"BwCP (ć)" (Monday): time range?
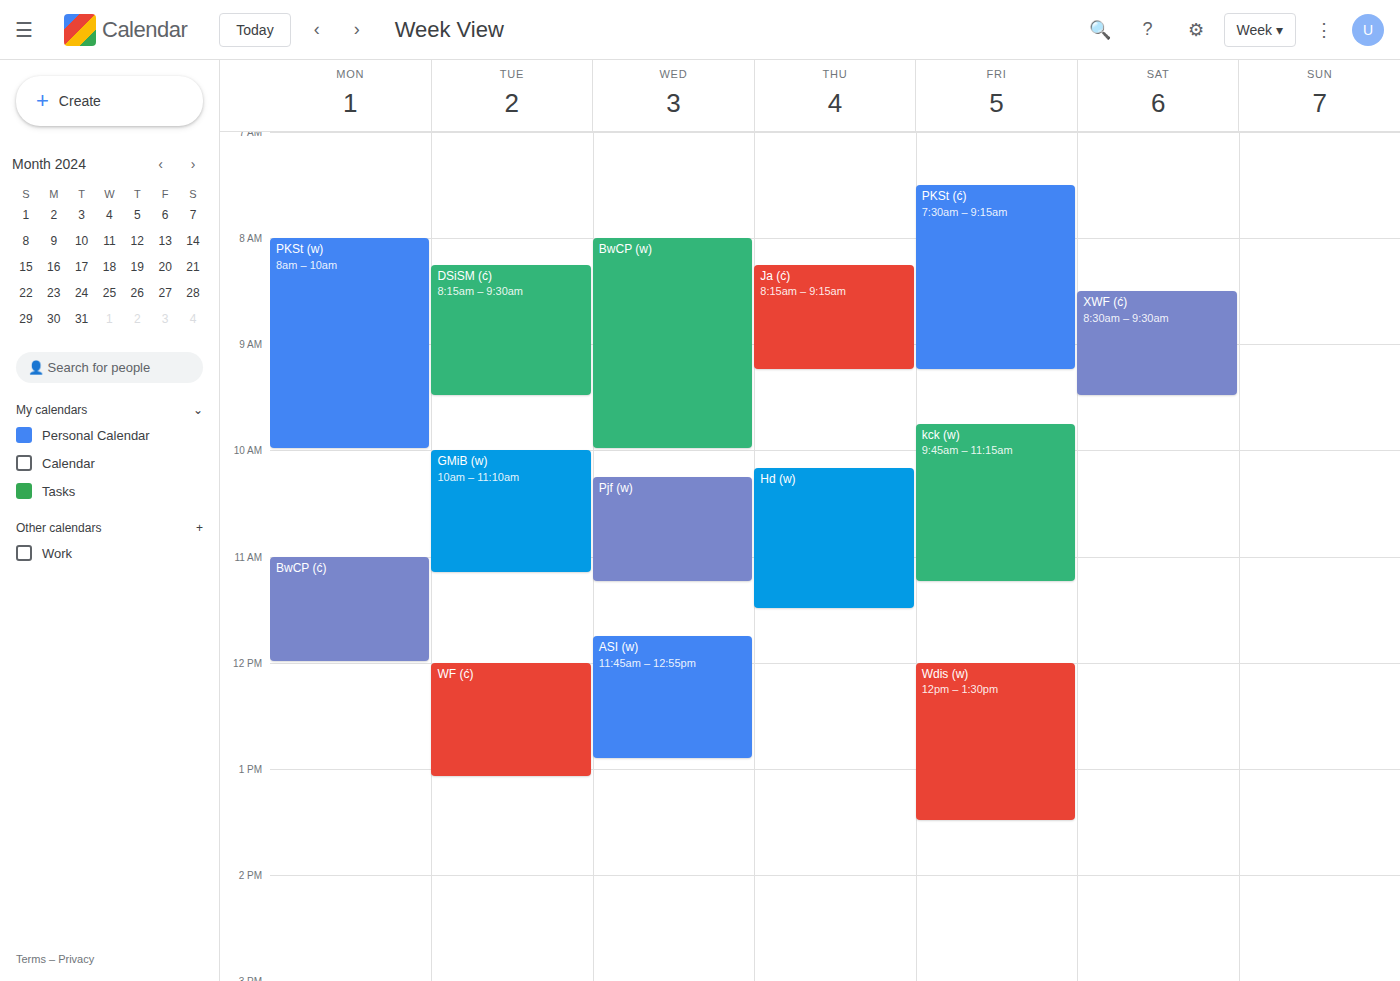
11:00 AM to 12:00 PM